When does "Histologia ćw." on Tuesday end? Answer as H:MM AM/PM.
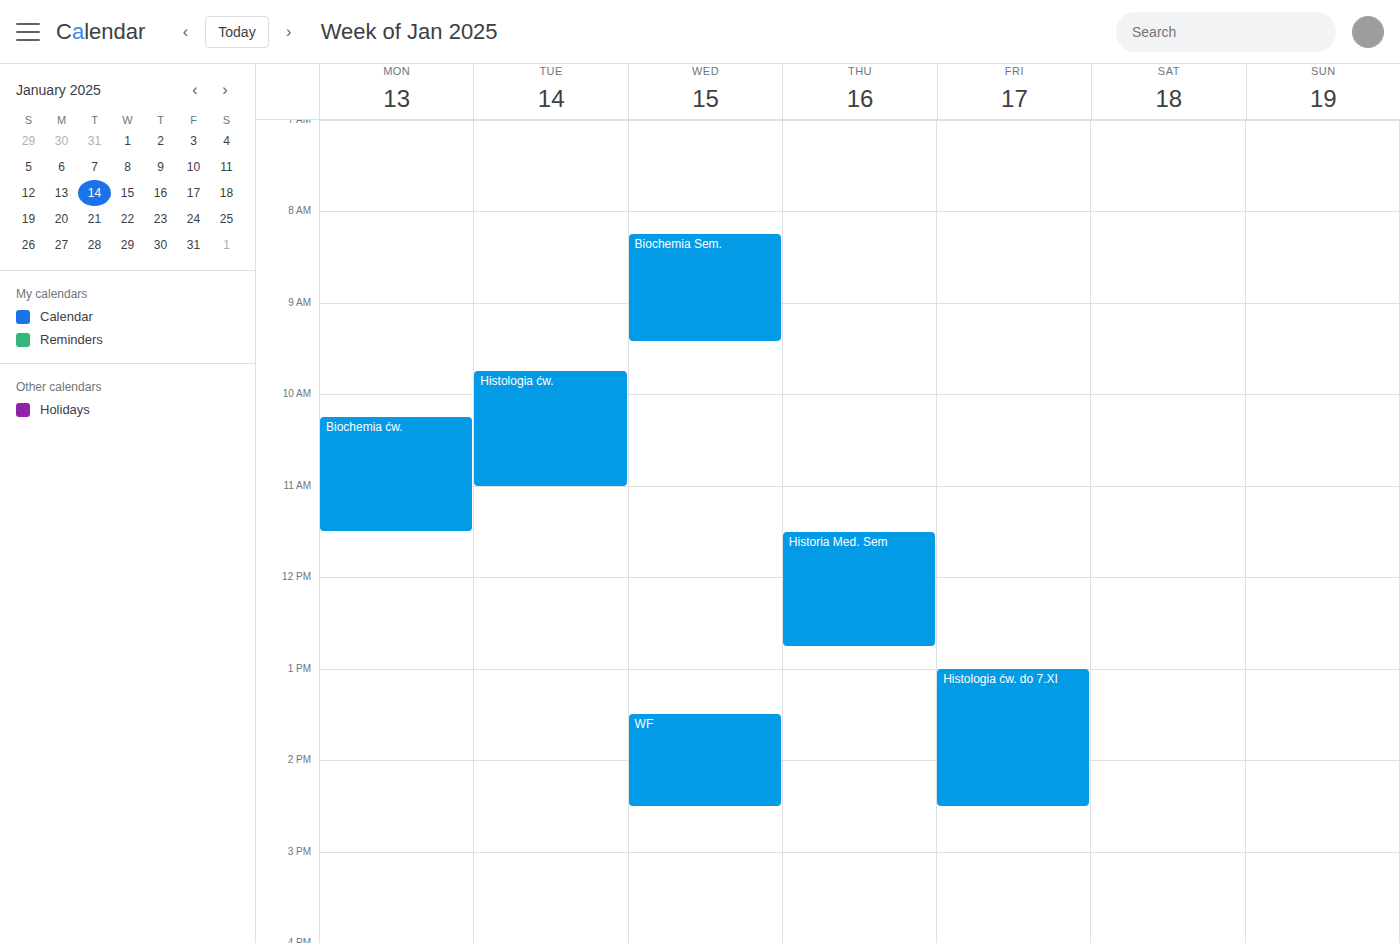
11:00 AM